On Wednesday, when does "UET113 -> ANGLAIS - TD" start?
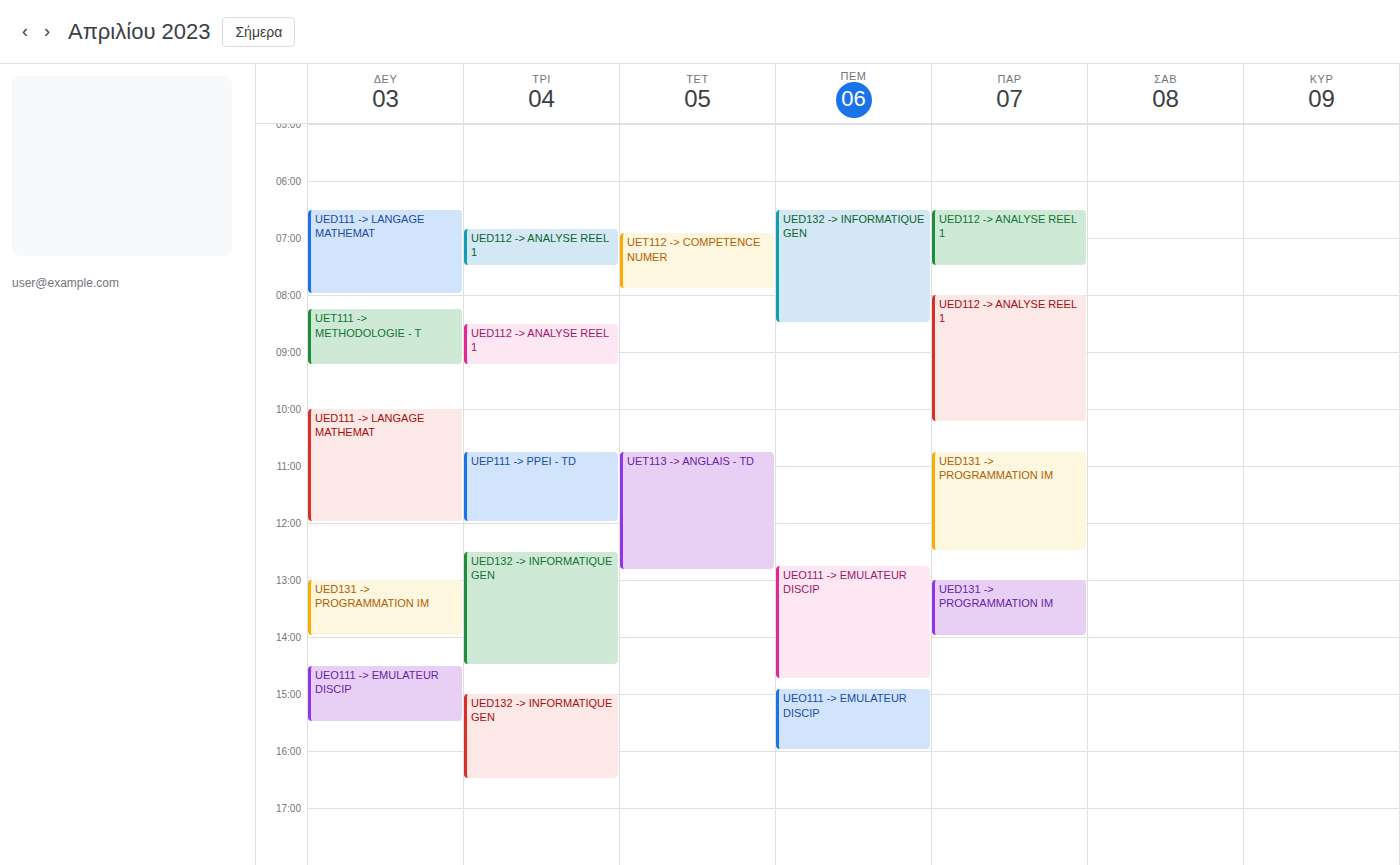
10:45 AM